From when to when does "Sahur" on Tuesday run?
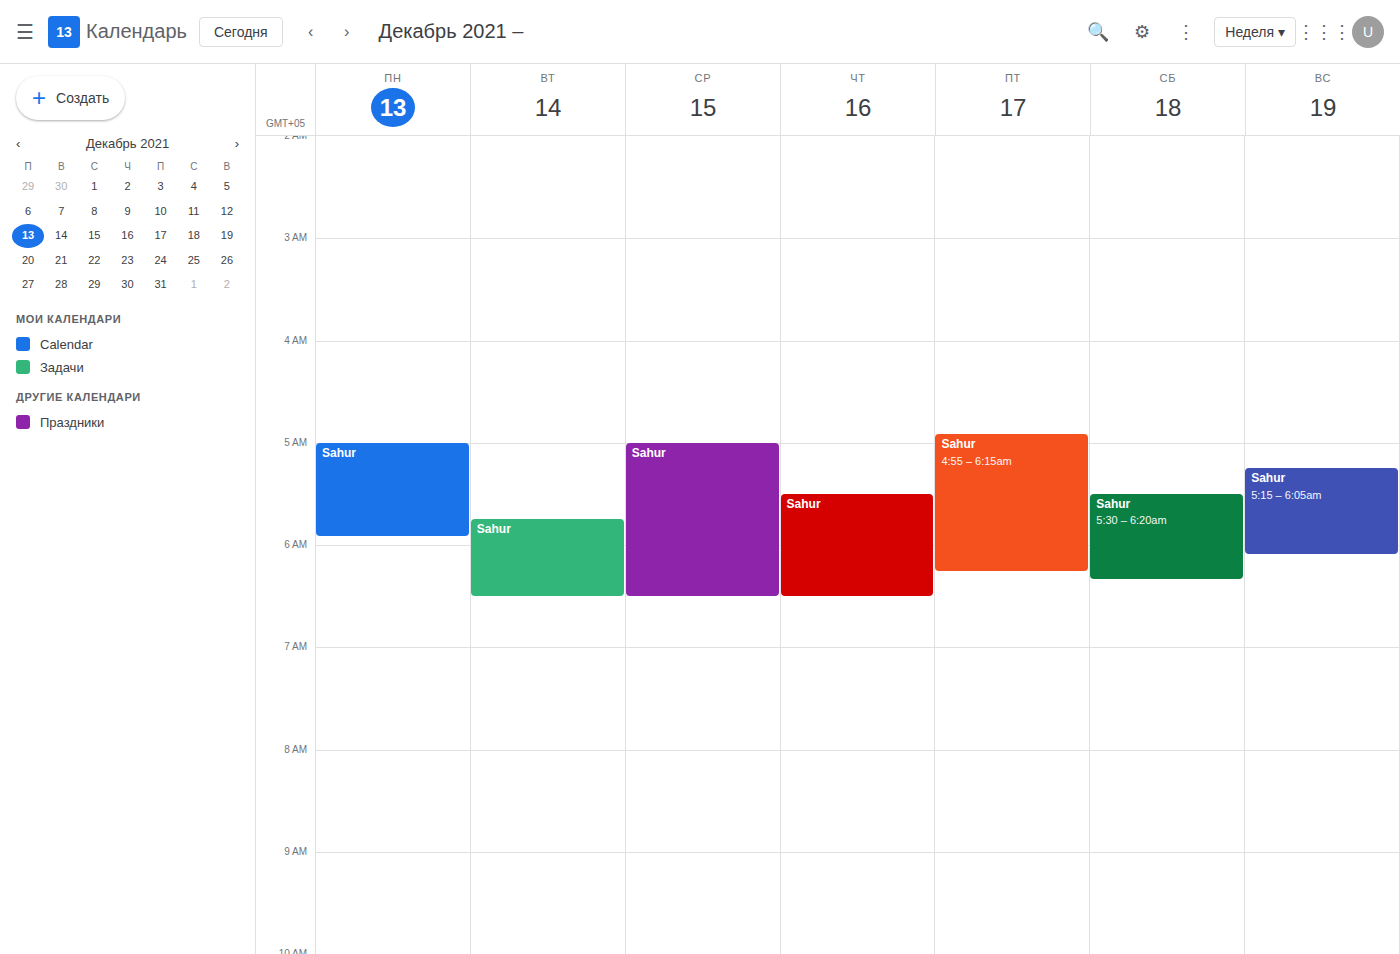
5:45 AM to 6:30 AM